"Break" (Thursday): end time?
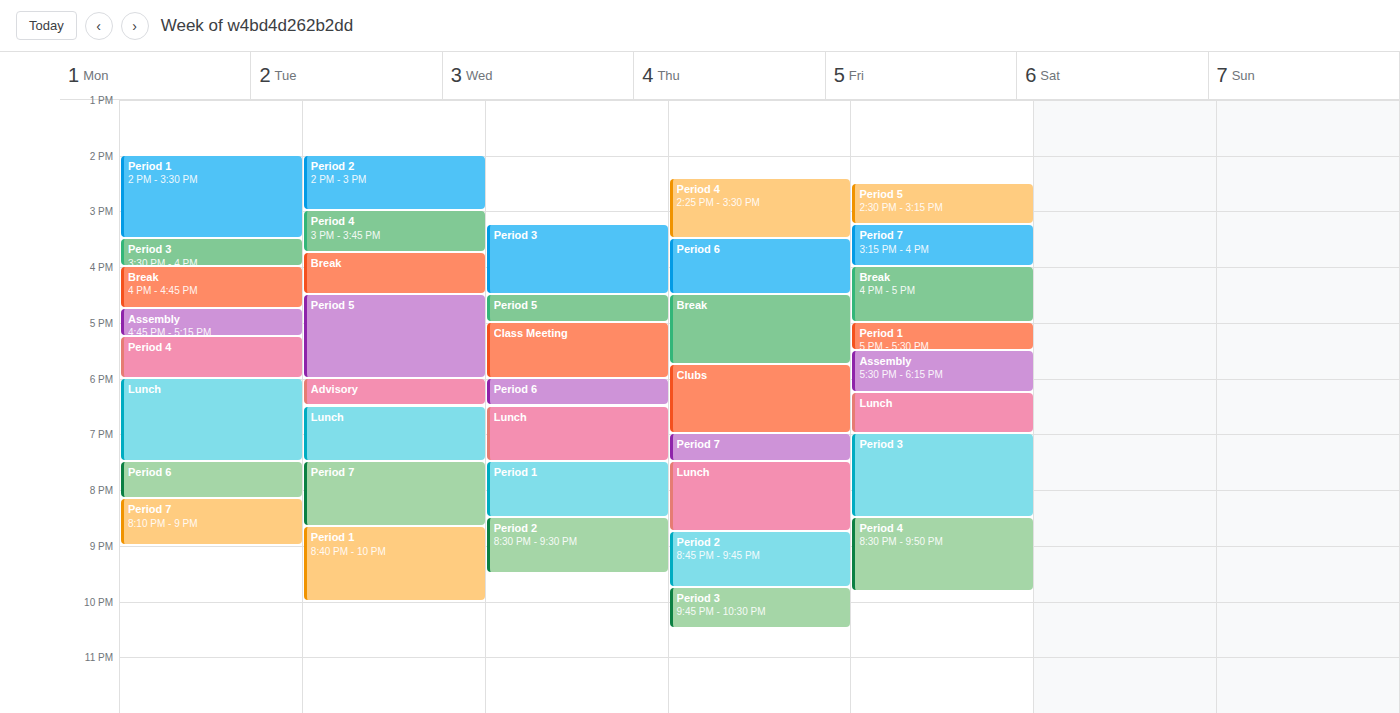
5:45 PM